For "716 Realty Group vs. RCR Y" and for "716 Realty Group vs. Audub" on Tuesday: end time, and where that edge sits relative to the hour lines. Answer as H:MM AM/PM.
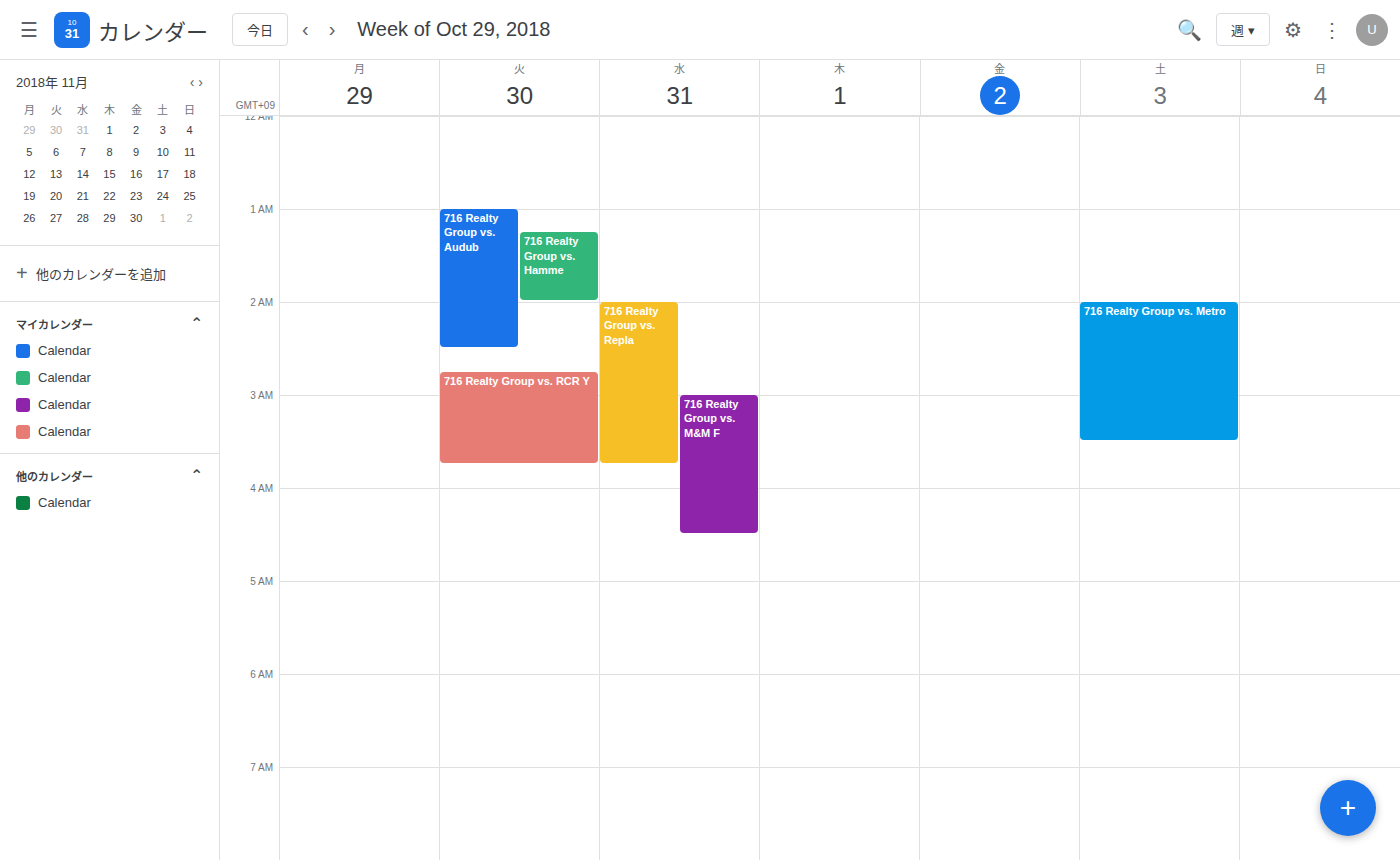
"716 Realty Group vs. RCR Y": 3:45 AM, neither: three quarters of the way from the 3 AM line to the 4 AM line. "716 Realty Group vs. Audub": 2:30 AM, halfway between the 2 AM and 3 AM lines.